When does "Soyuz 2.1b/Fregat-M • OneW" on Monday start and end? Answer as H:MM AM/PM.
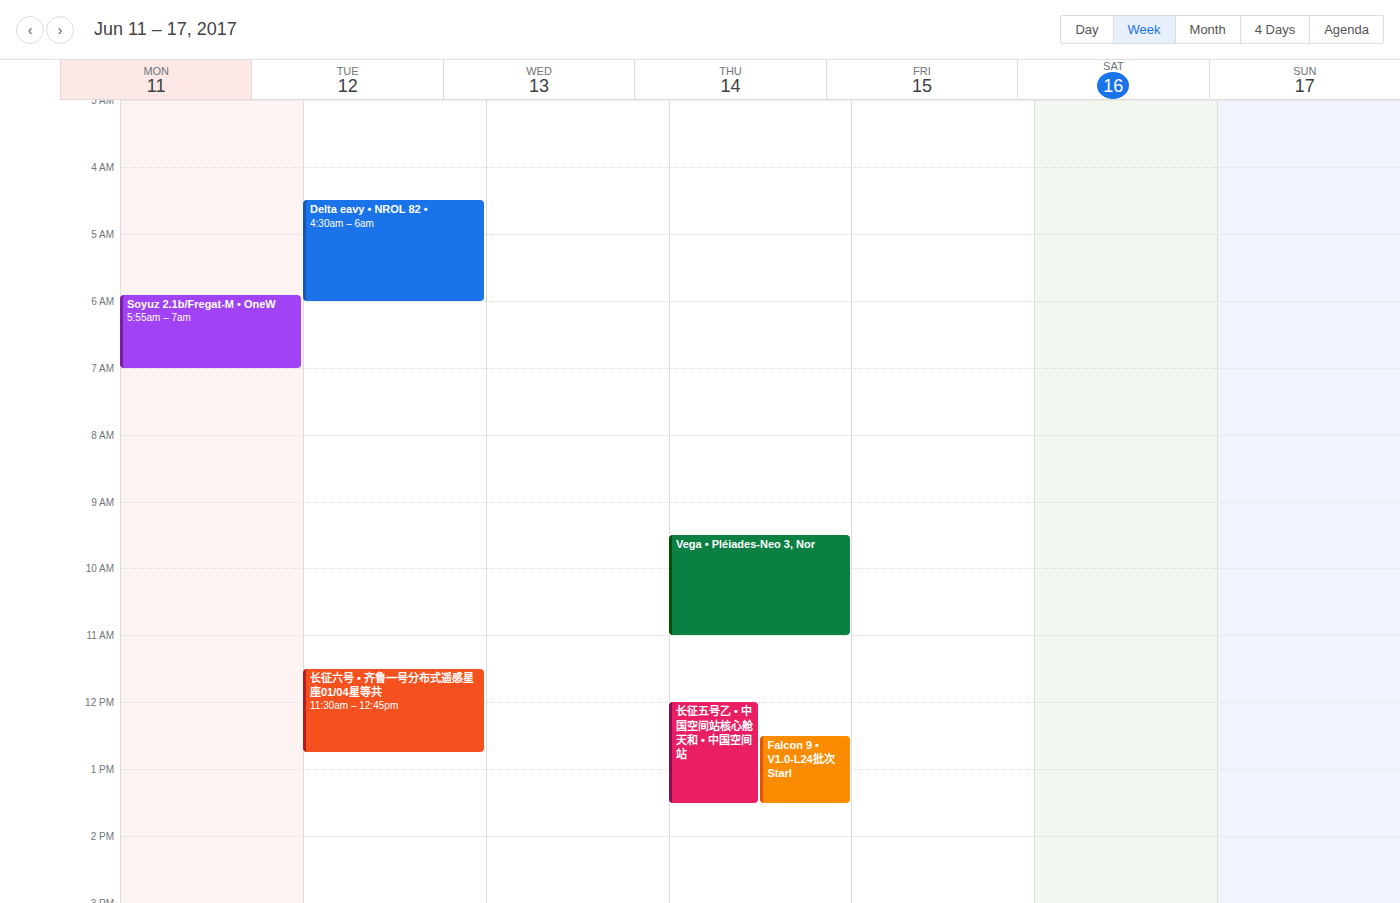
5:55 AM to 7:00 AM